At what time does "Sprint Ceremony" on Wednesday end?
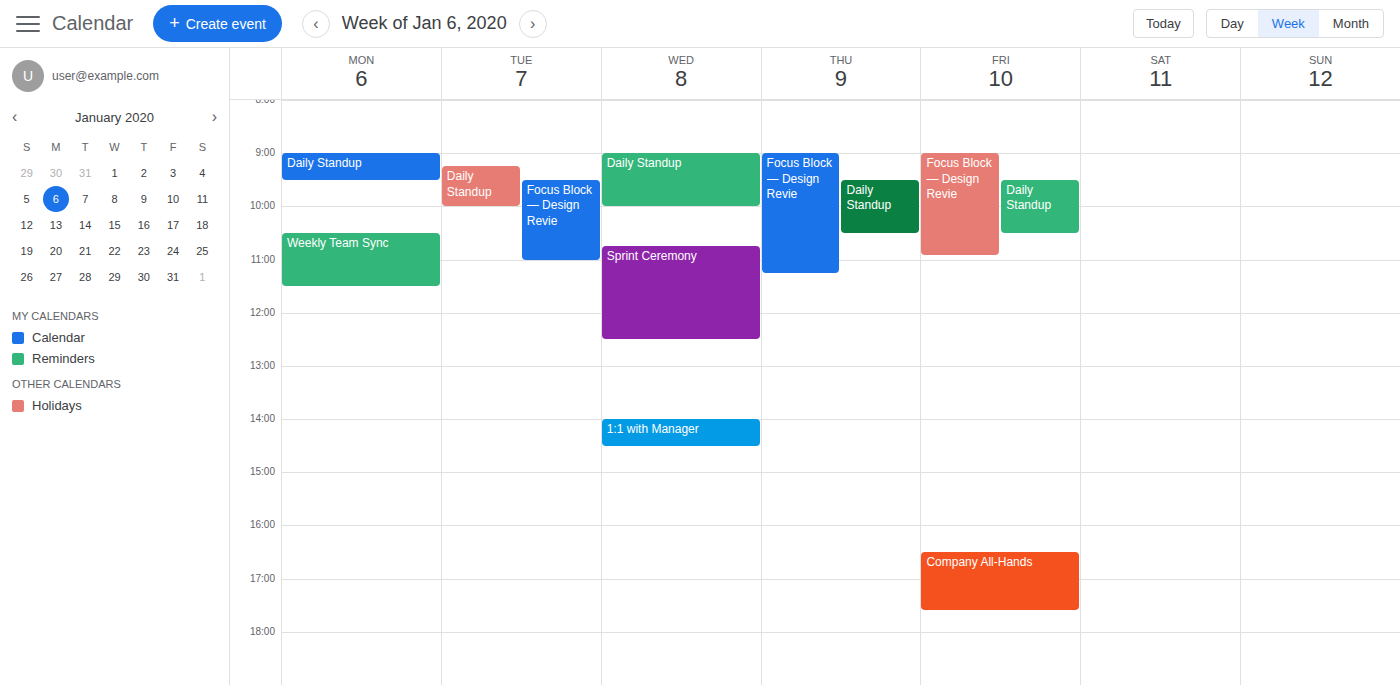
12:30 PM